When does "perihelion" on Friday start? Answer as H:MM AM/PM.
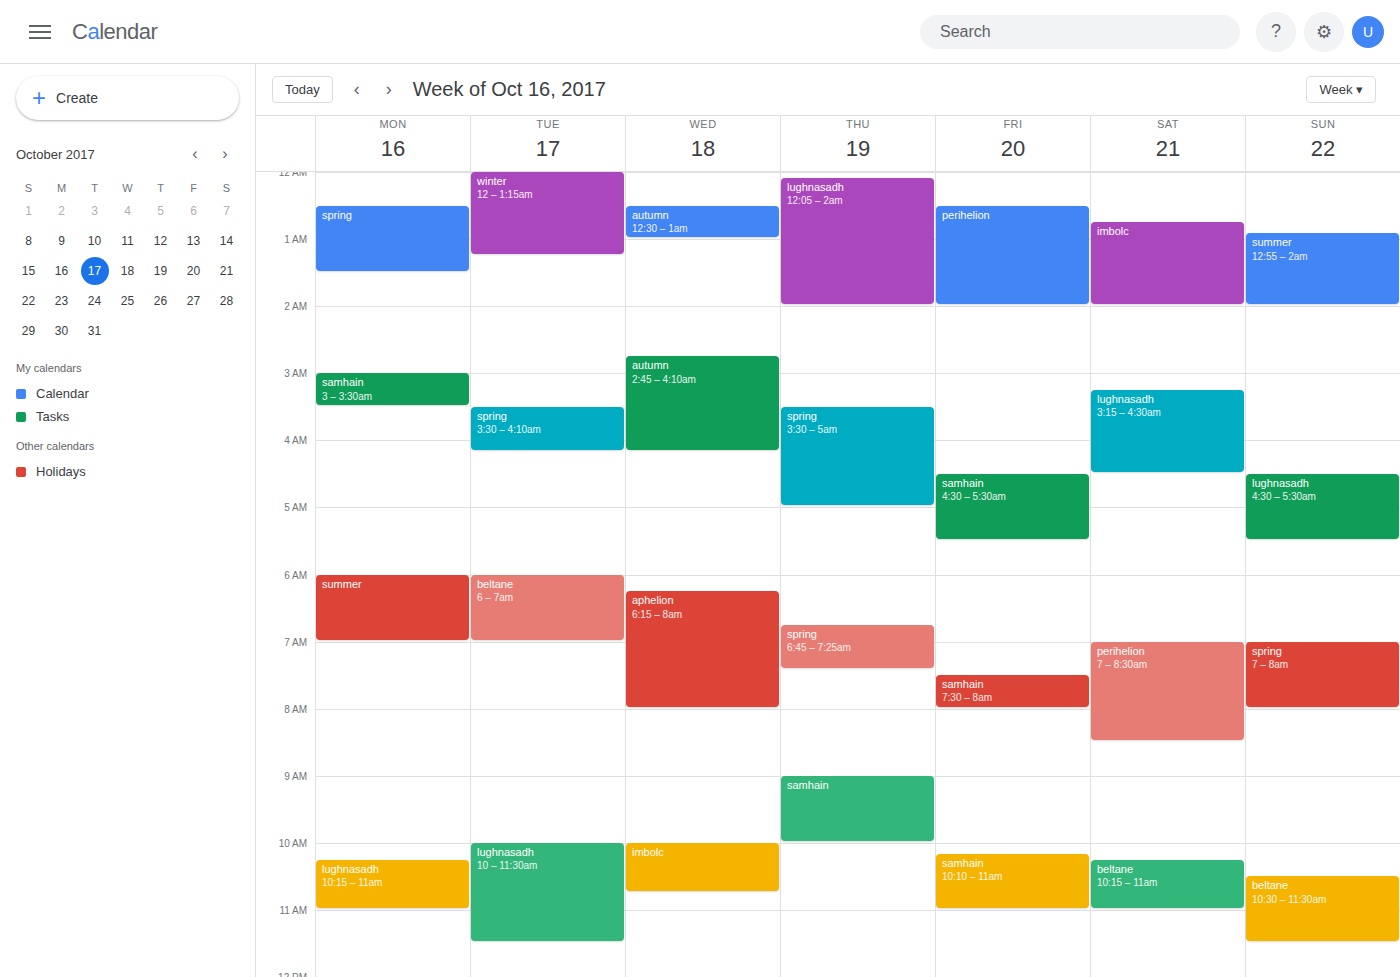
12:30 AM